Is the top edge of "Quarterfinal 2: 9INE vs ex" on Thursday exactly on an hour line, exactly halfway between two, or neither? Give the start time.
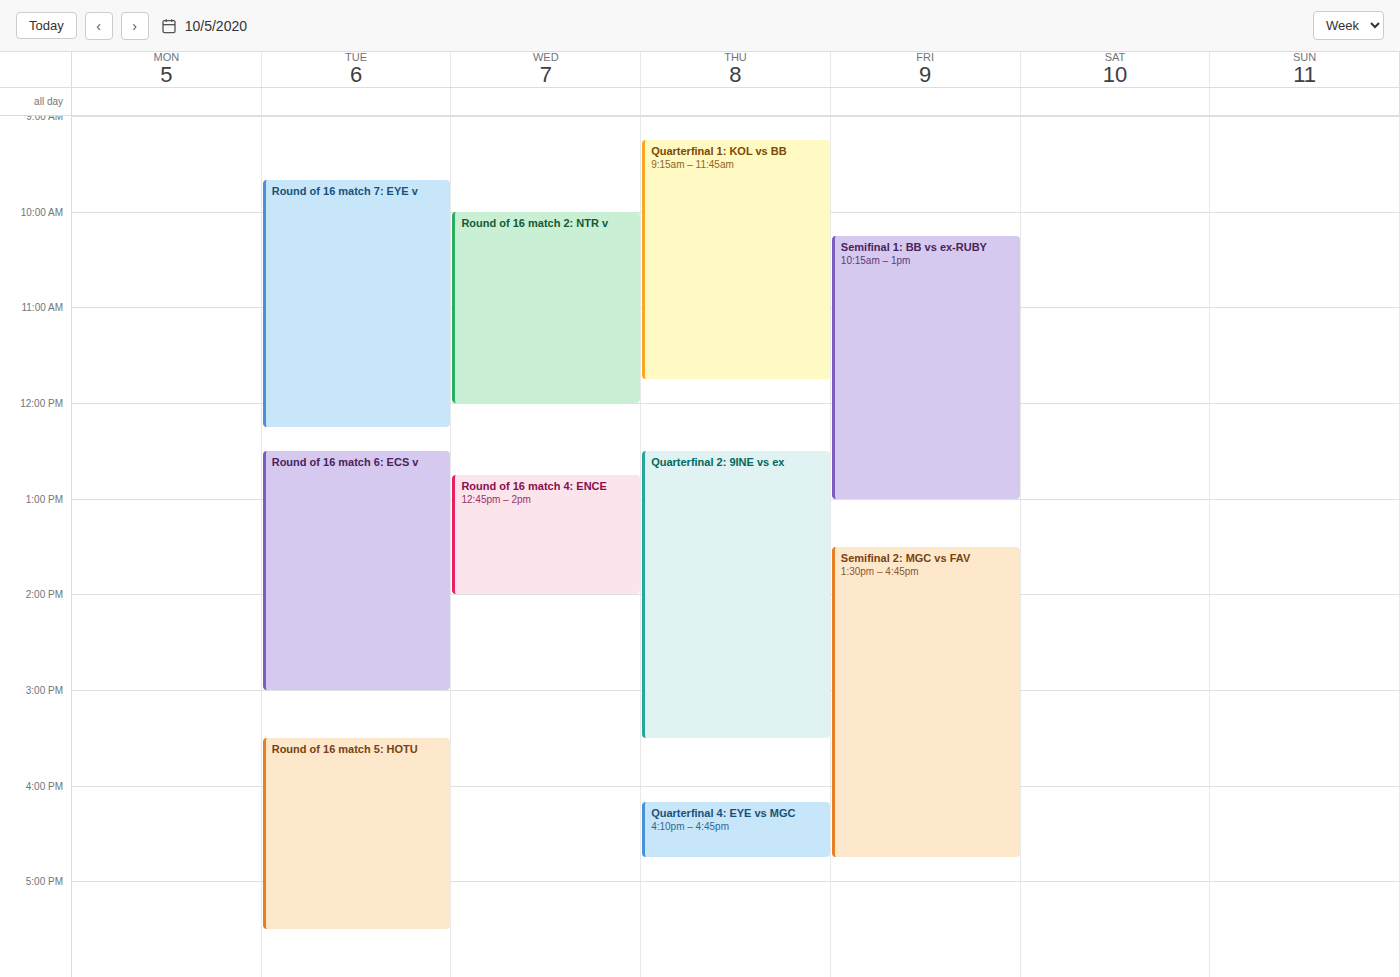
12:30 PM -- halfway between the 12 PM and 1 PM lines.